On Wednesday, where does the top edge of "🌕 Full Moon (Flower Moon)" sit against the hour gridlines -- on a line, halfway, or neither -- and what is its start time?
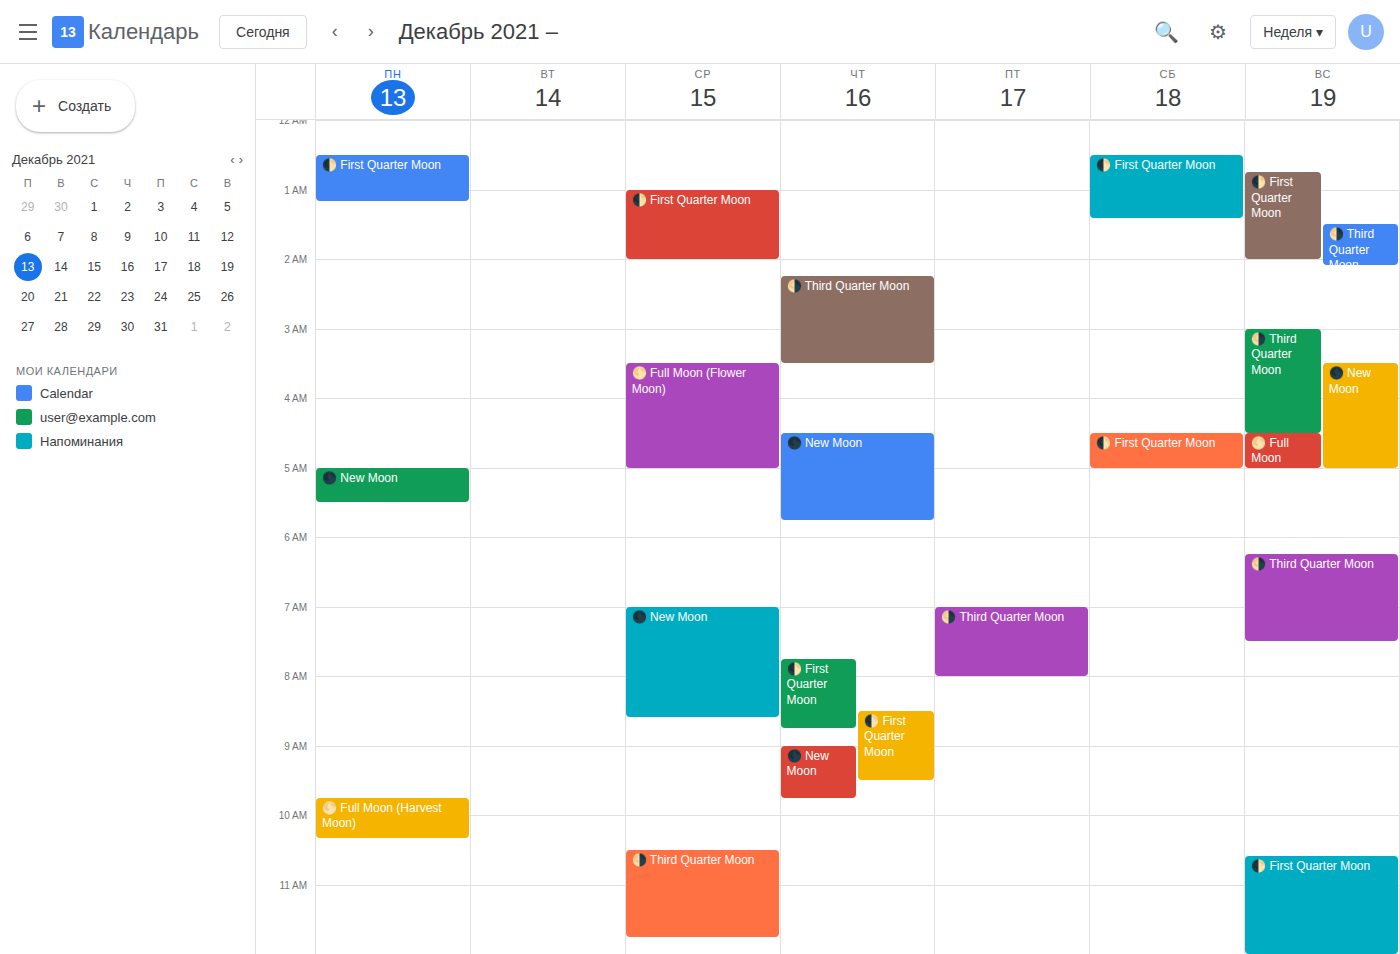
3:30 AM -- halfway between the 3 AM and 4 AM lines.